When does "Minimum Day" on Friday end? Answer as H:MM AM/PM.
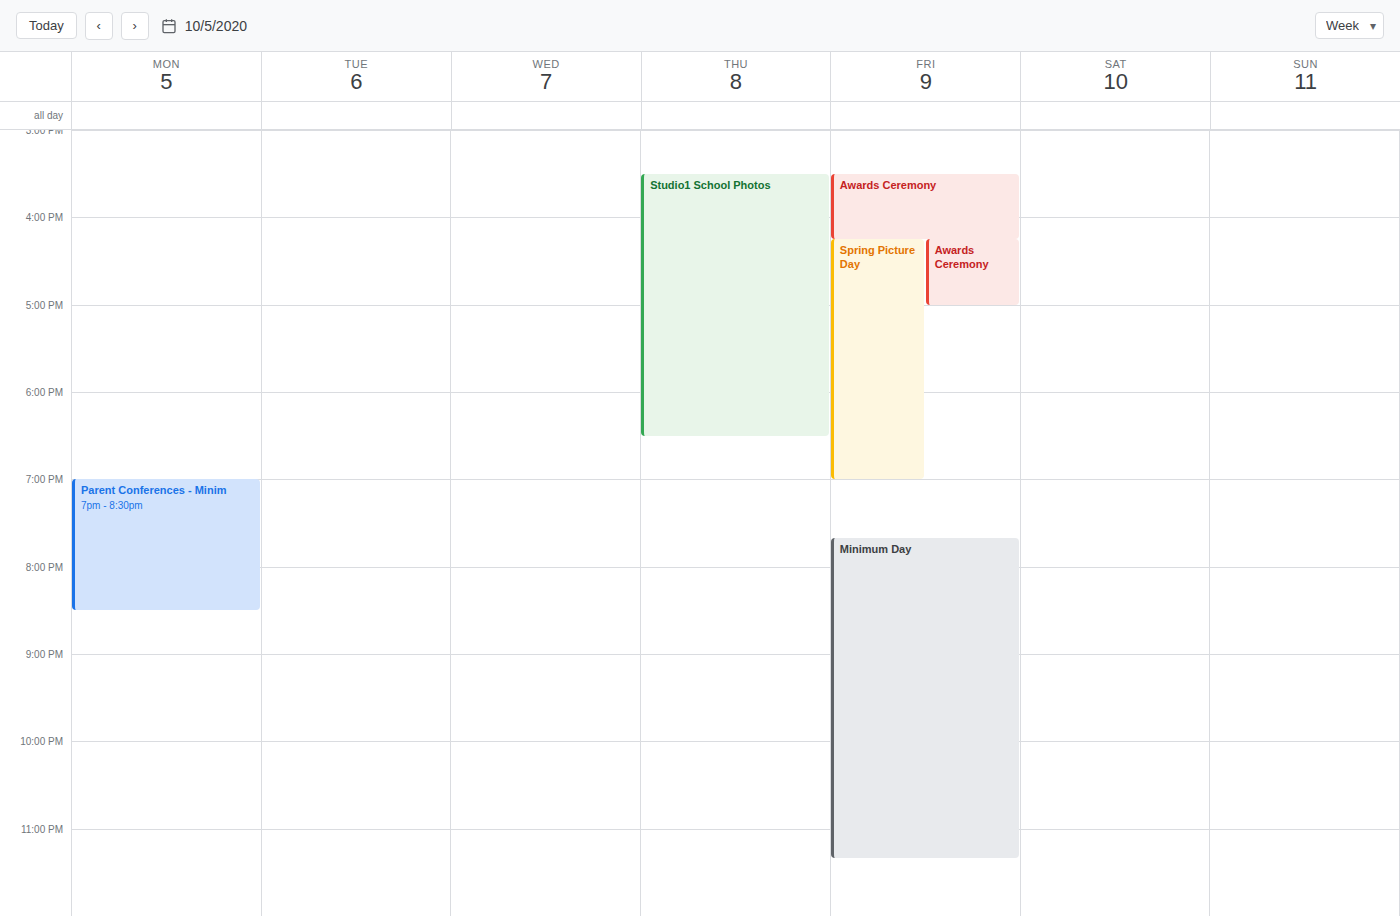
11:20 PM